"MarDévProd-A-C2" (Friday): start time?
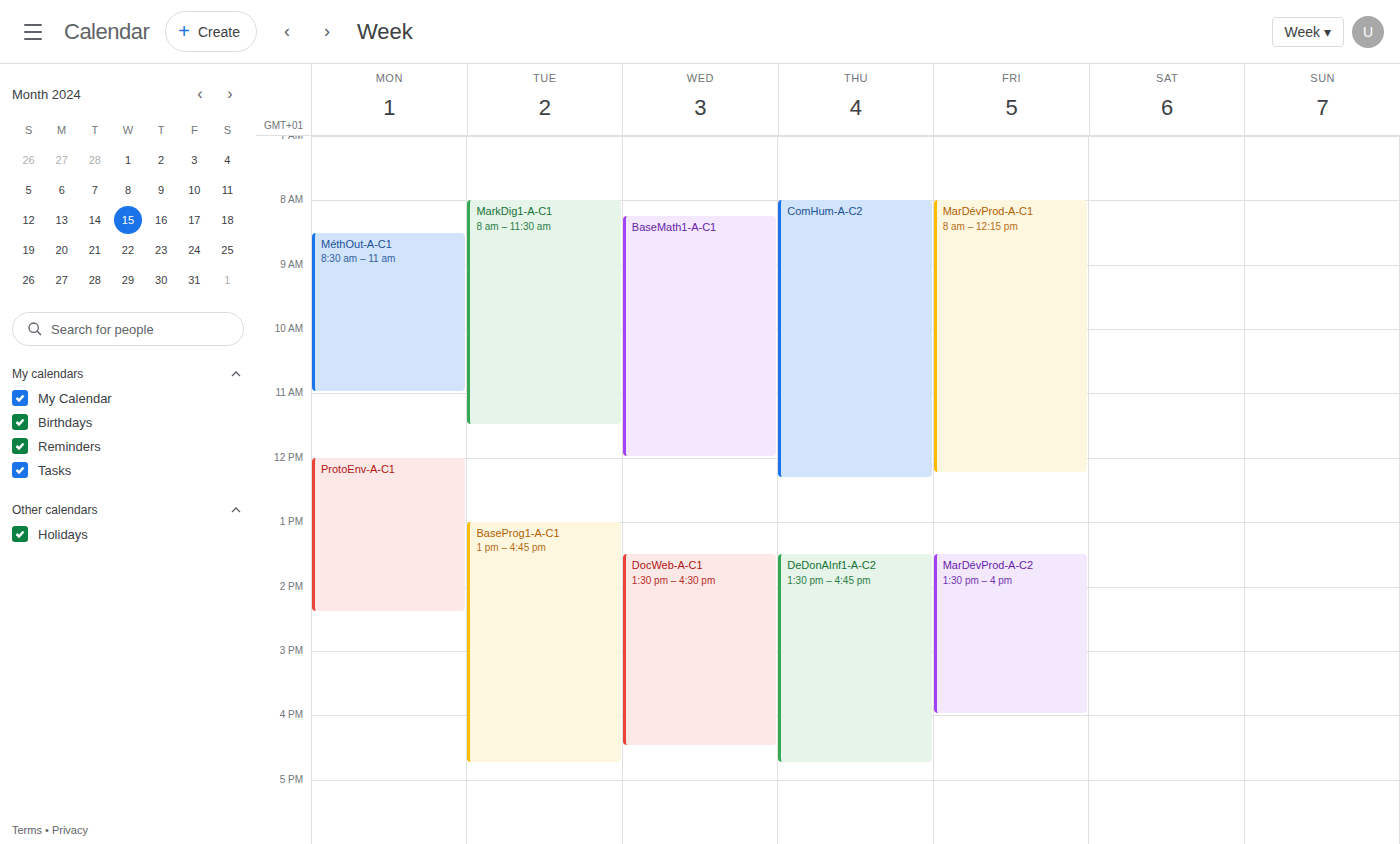
13:30